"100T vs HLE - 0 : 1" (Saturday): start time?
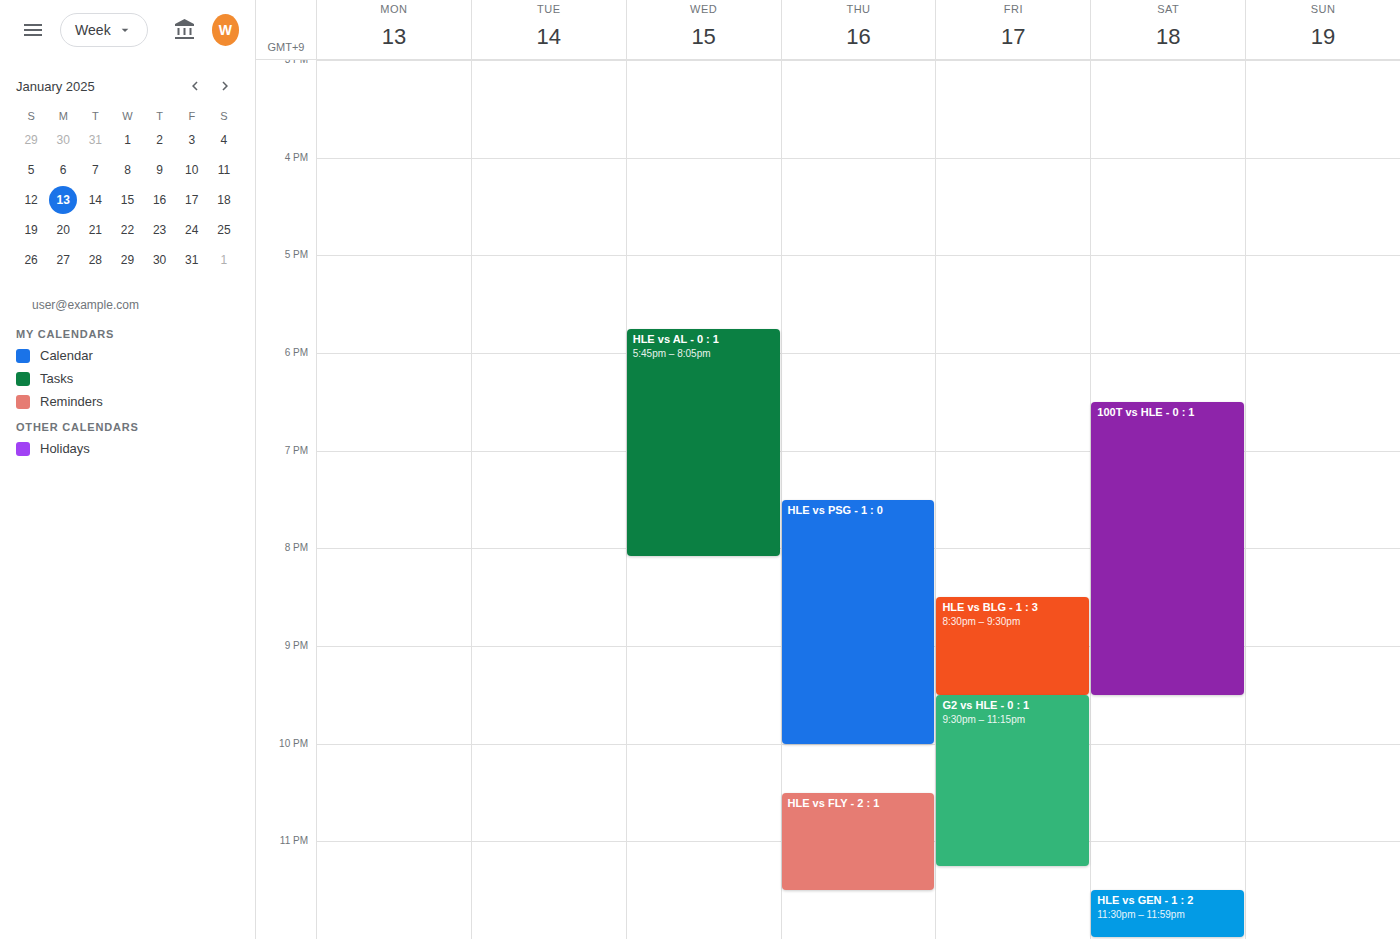
6:30 PM